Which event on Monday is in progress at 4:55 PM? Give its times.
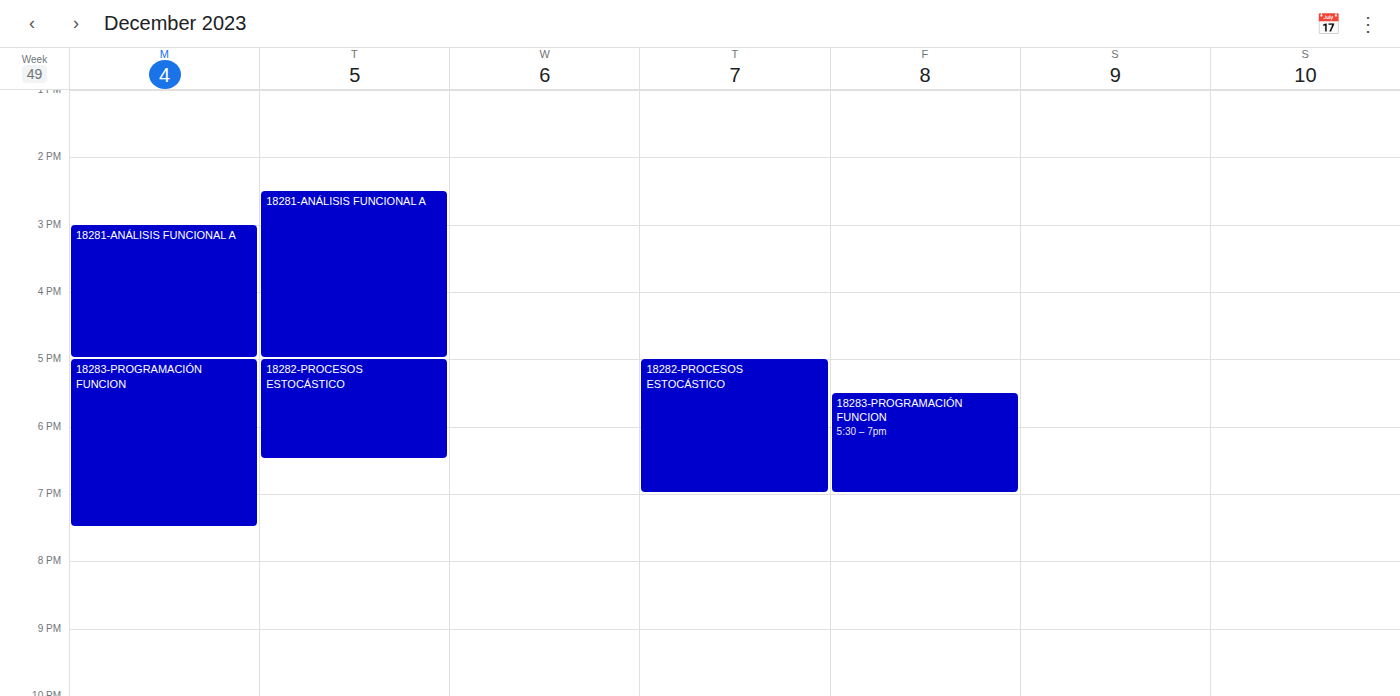
"18281-ANÁLISIS FUNCIONAL A", 3:00 PM to 5:00 PM